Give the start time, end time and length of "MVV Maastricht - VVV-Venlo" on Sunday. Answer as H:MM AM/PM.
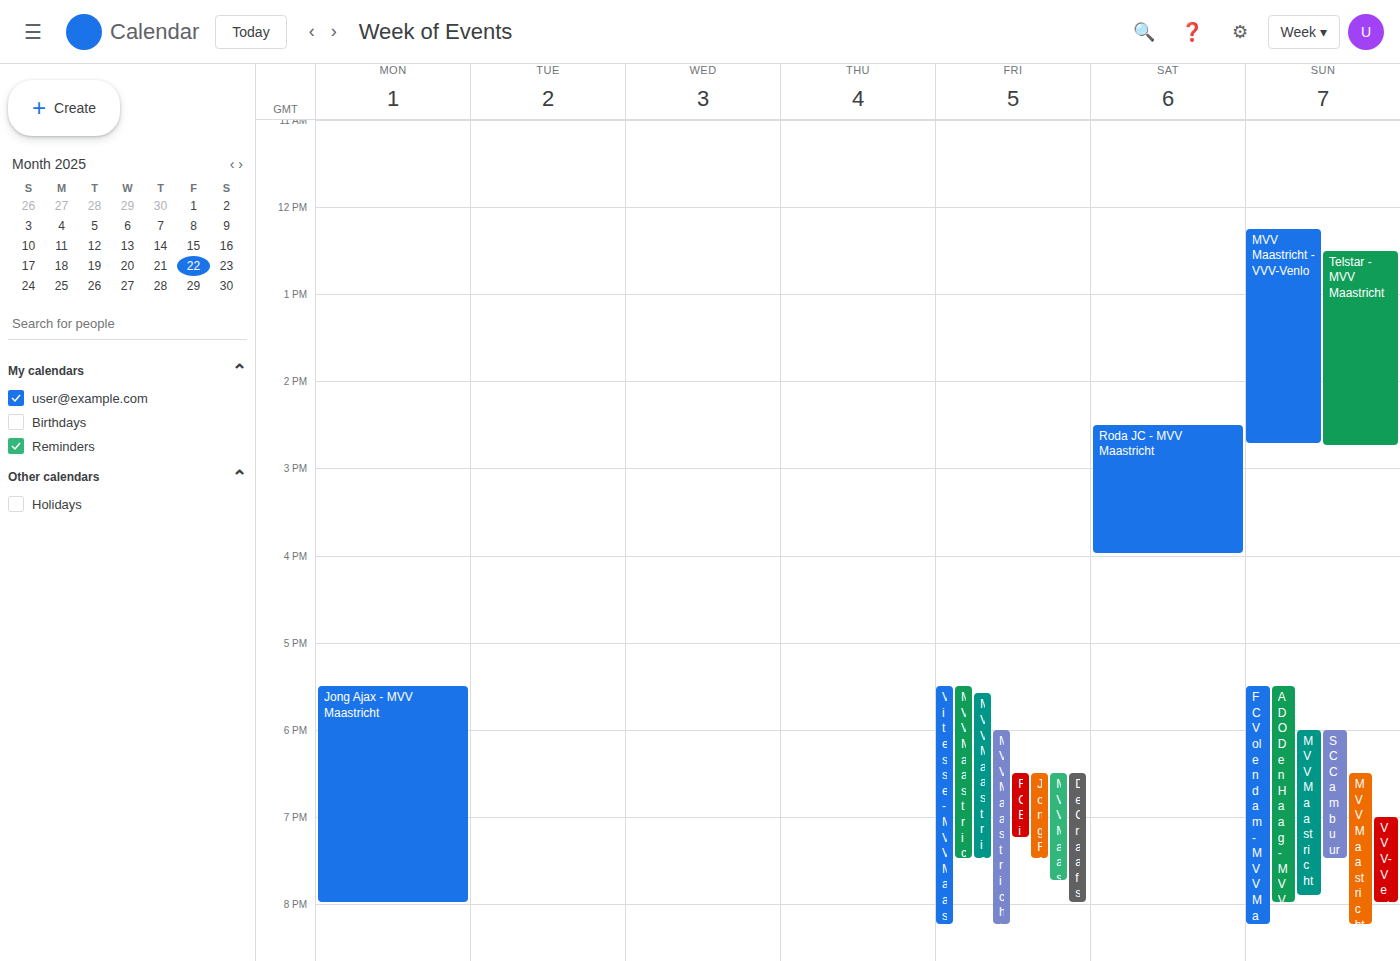
12:15 PM to 2:45 PM, 2 hours 30 minutes